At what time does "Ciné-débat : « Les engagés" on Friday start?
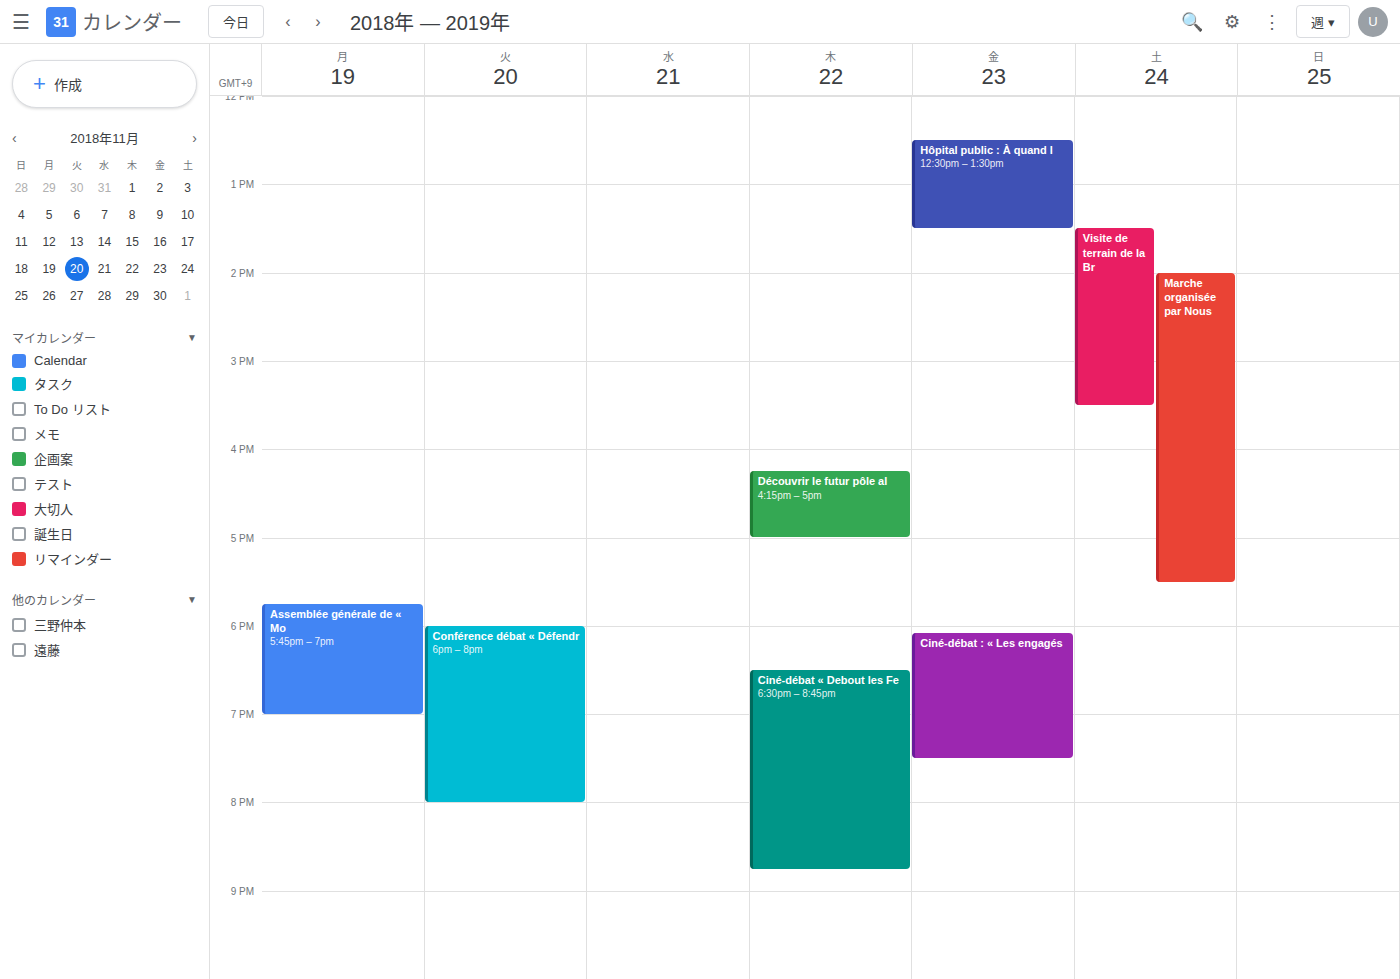
6:05 PM